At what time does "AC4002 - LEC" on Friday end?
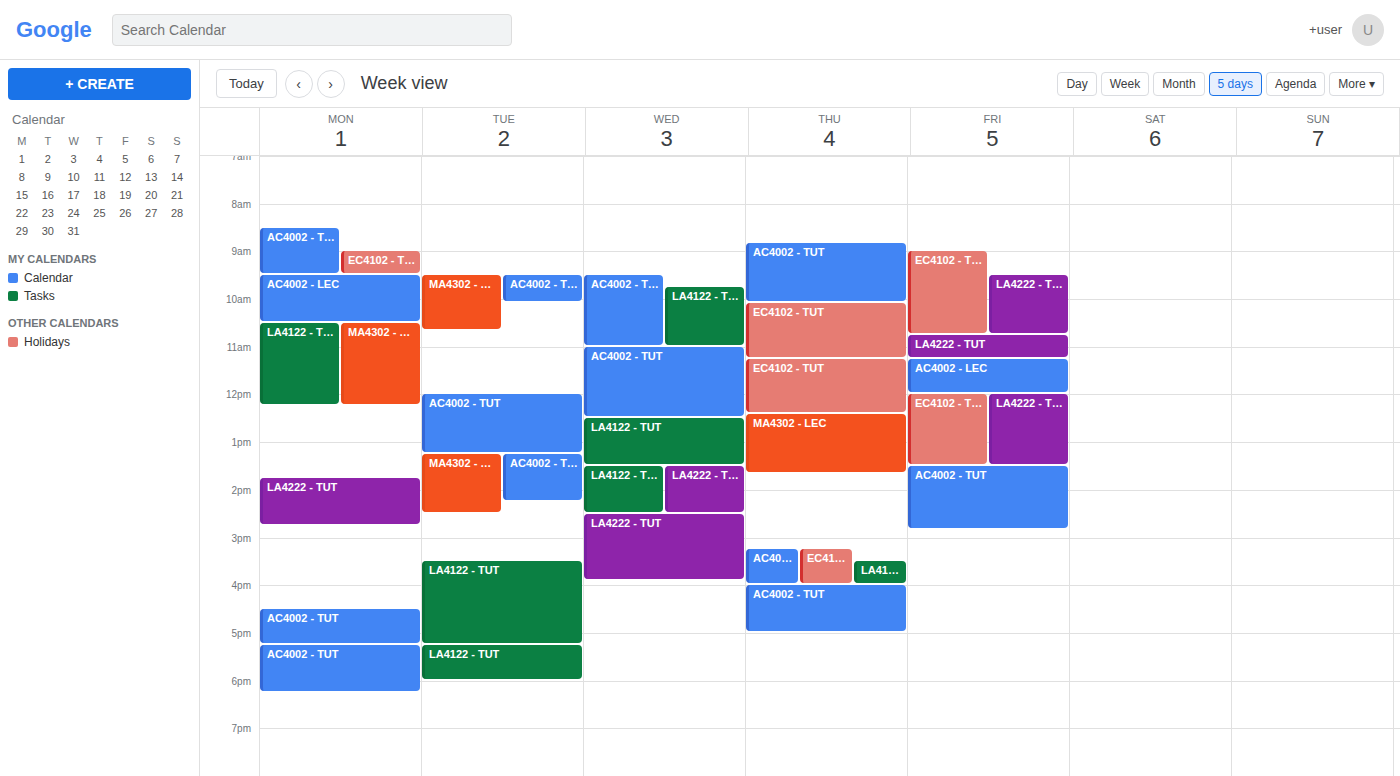
12:00 PM